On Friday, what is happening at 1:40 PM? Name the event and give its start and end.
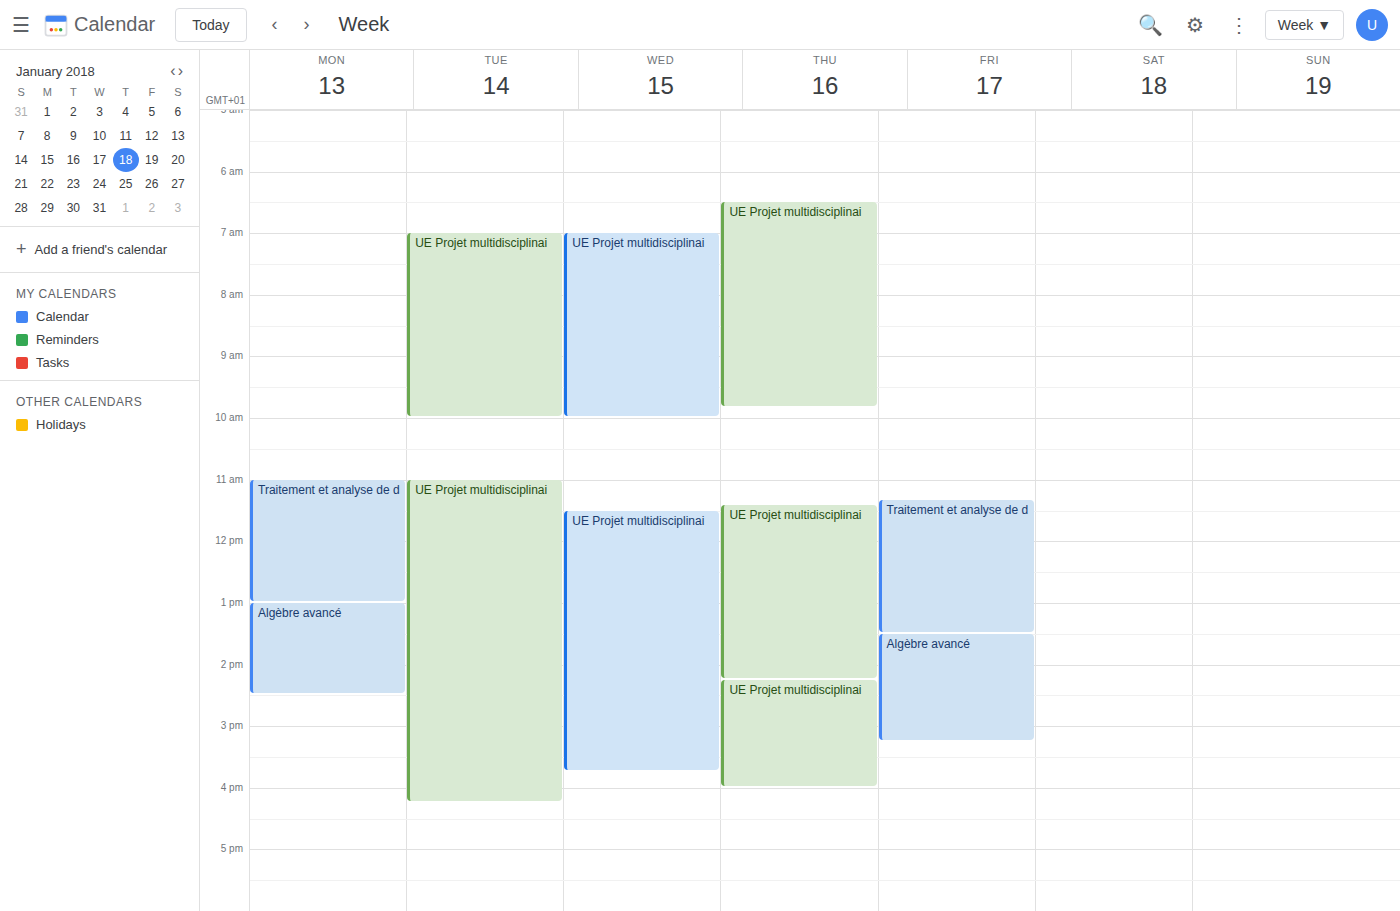
"Algèbre avancé", 1:30 PM to 3:15 PM